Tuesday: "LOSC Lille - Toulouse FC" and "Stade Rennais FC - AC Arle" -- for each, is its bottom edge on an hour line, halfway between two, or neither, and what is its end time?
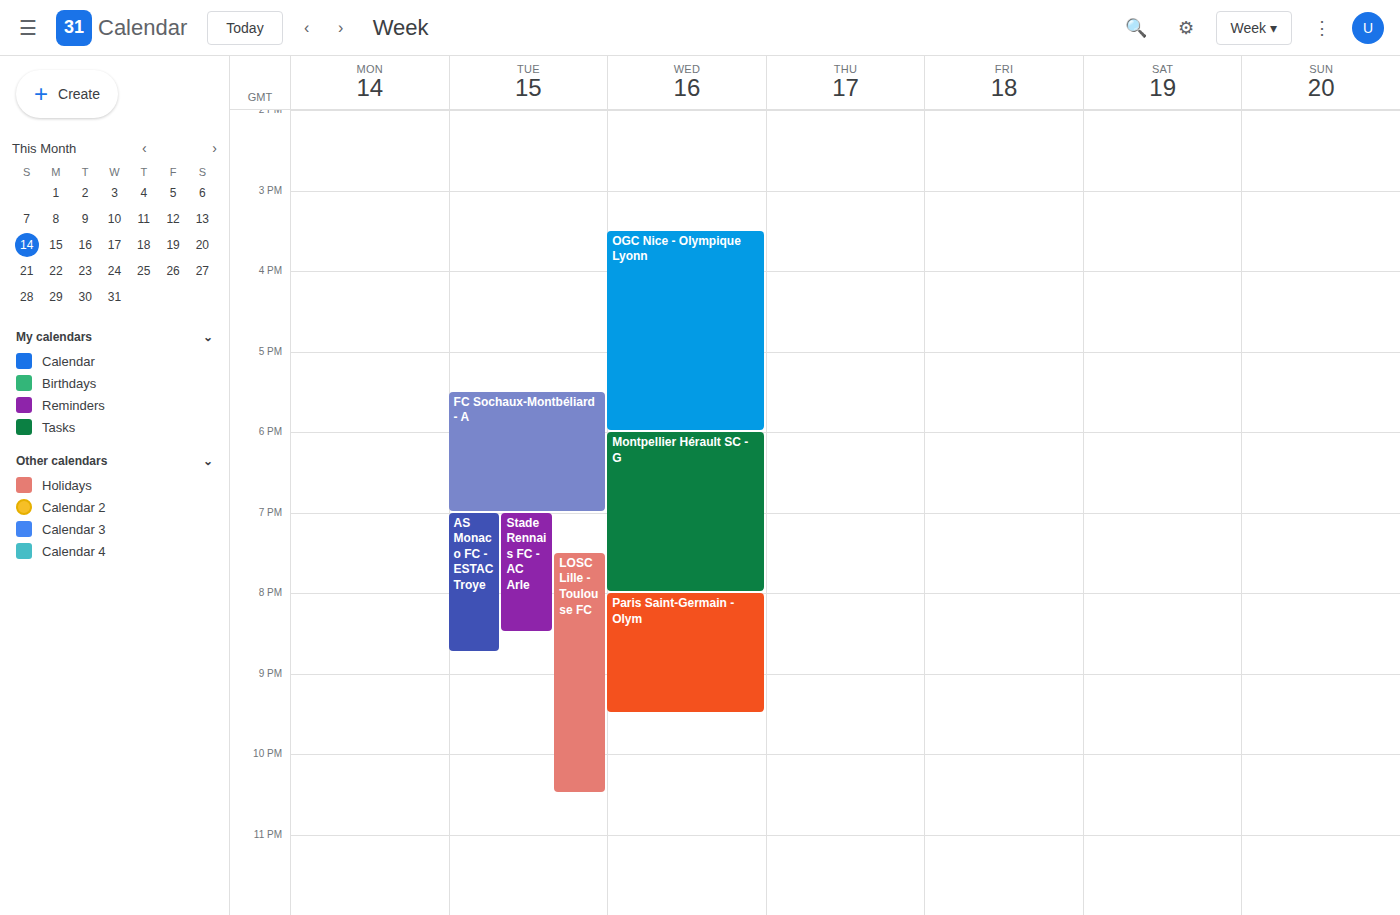
"LOSC Lille - Toulouse FC": 10:30 PM, halfway between the 10 PM and 11 PM lines. "Stade Rennais FC - AC Arle": 8:30 PM, halfway between the 8 PM and 9 PM lines.